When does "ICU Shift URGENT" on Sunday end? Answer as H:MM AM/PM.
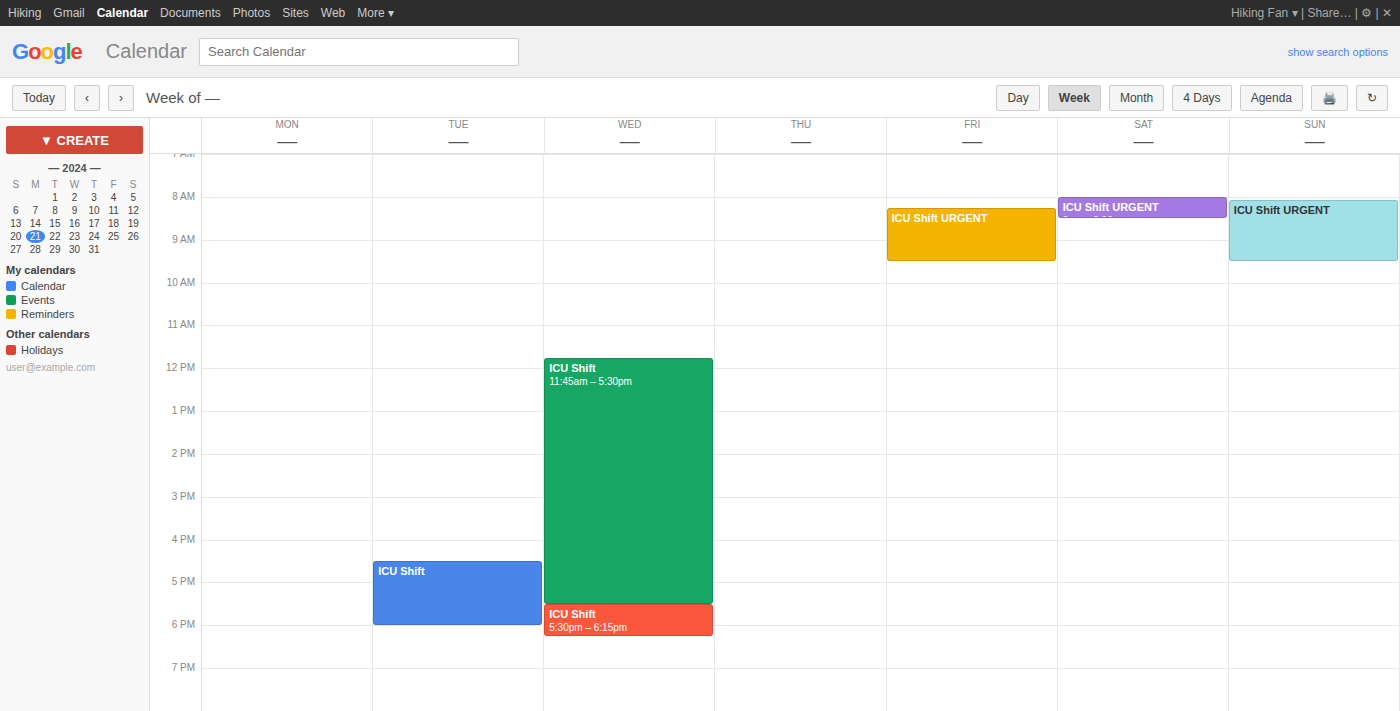
9:30 AM